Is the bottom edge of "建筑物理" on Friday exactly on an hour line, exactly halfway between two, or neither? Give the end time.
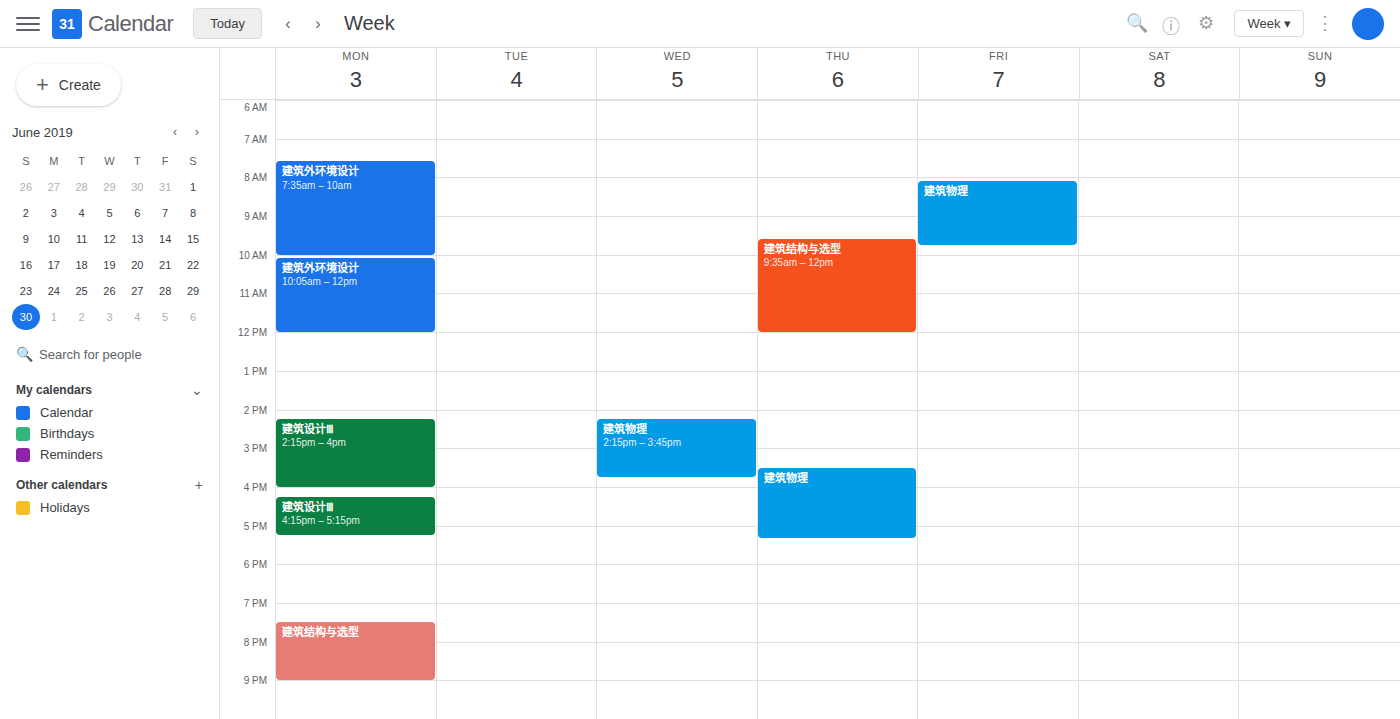
9:45 AM -- neither: three quarters of the way from the 9 AM line to the 10 AM line.